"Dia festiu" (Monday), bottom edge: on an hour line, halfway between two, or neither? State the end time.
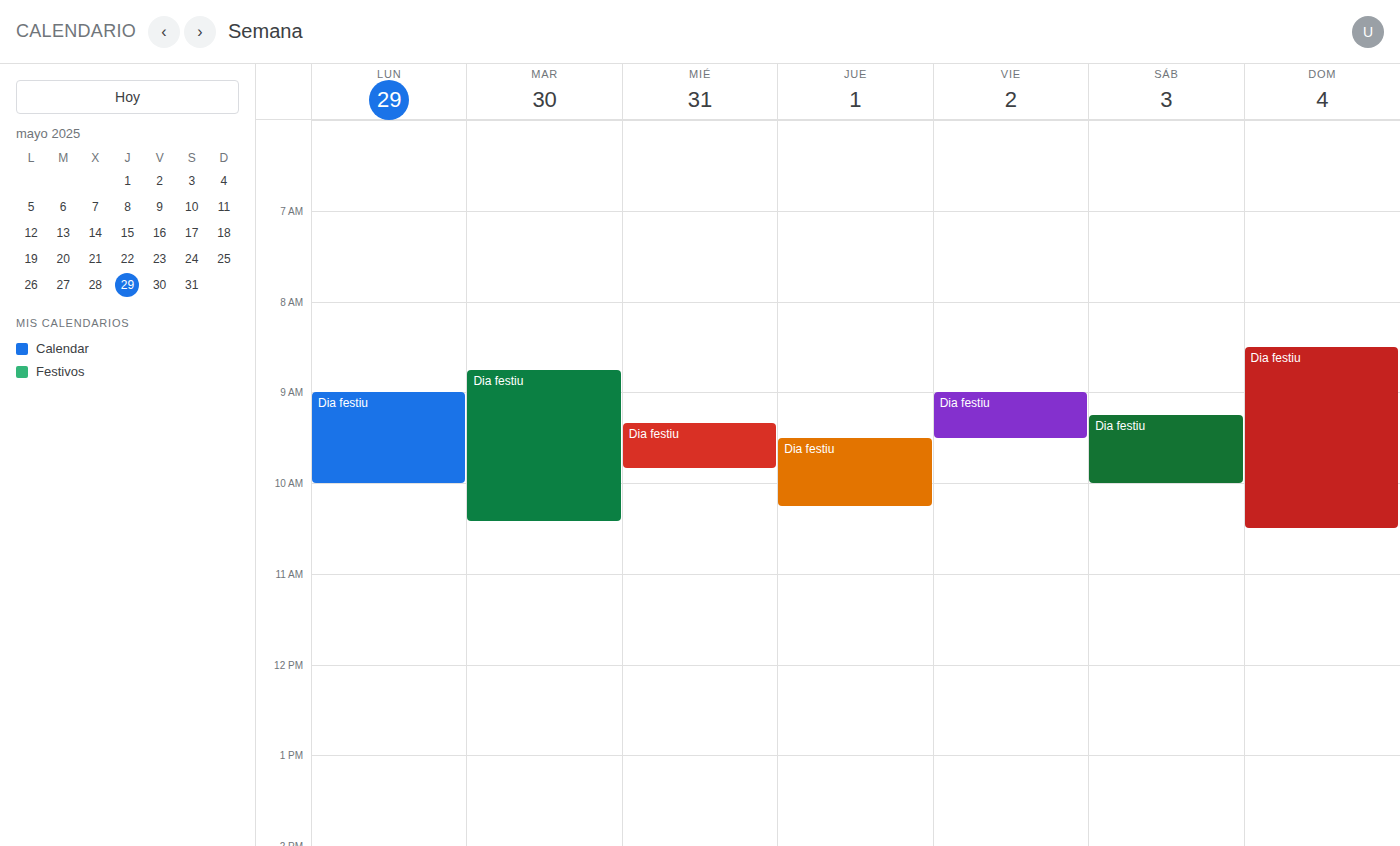
10:00 AM -- exactly on the 10 AM line.